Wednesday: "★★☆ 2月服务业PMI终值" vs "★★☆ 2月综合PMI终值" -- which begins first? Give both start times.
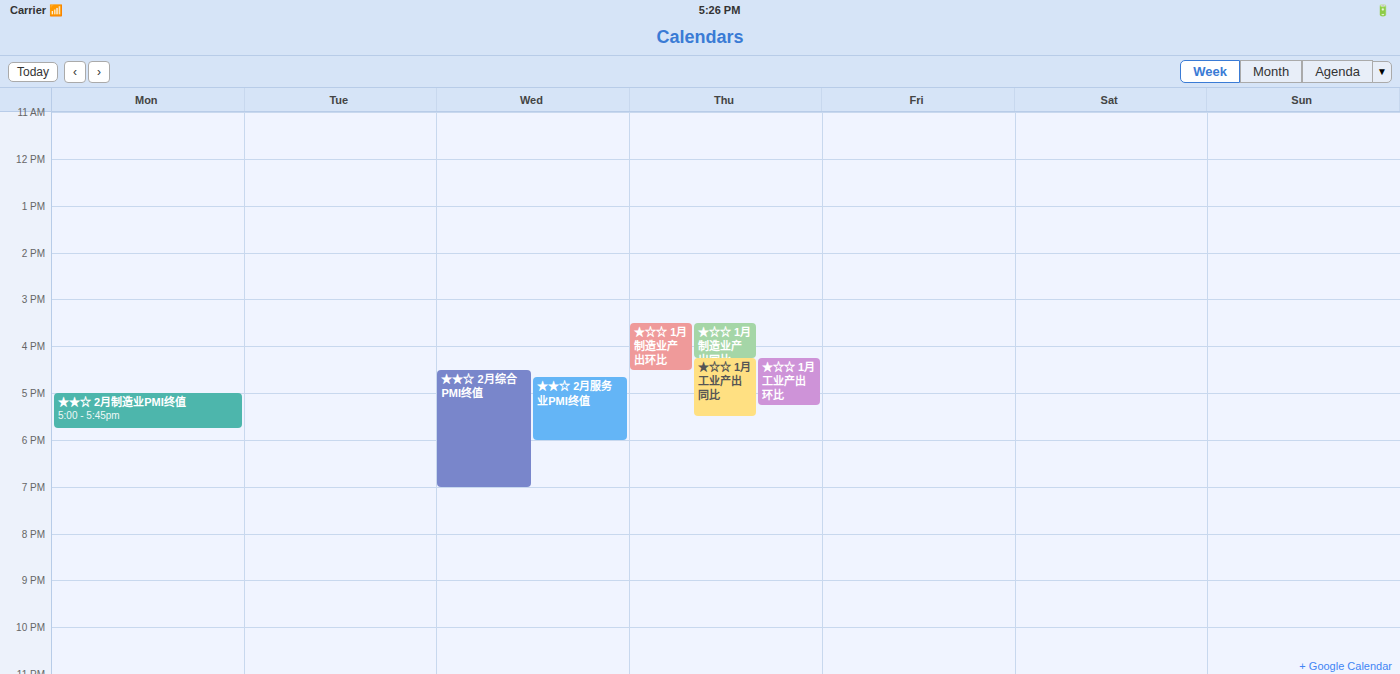
"★★☆ 2月综合PMI终值" 4:30 PM; "★★☆ 2月服务业PMI终值" 4:40 PM.